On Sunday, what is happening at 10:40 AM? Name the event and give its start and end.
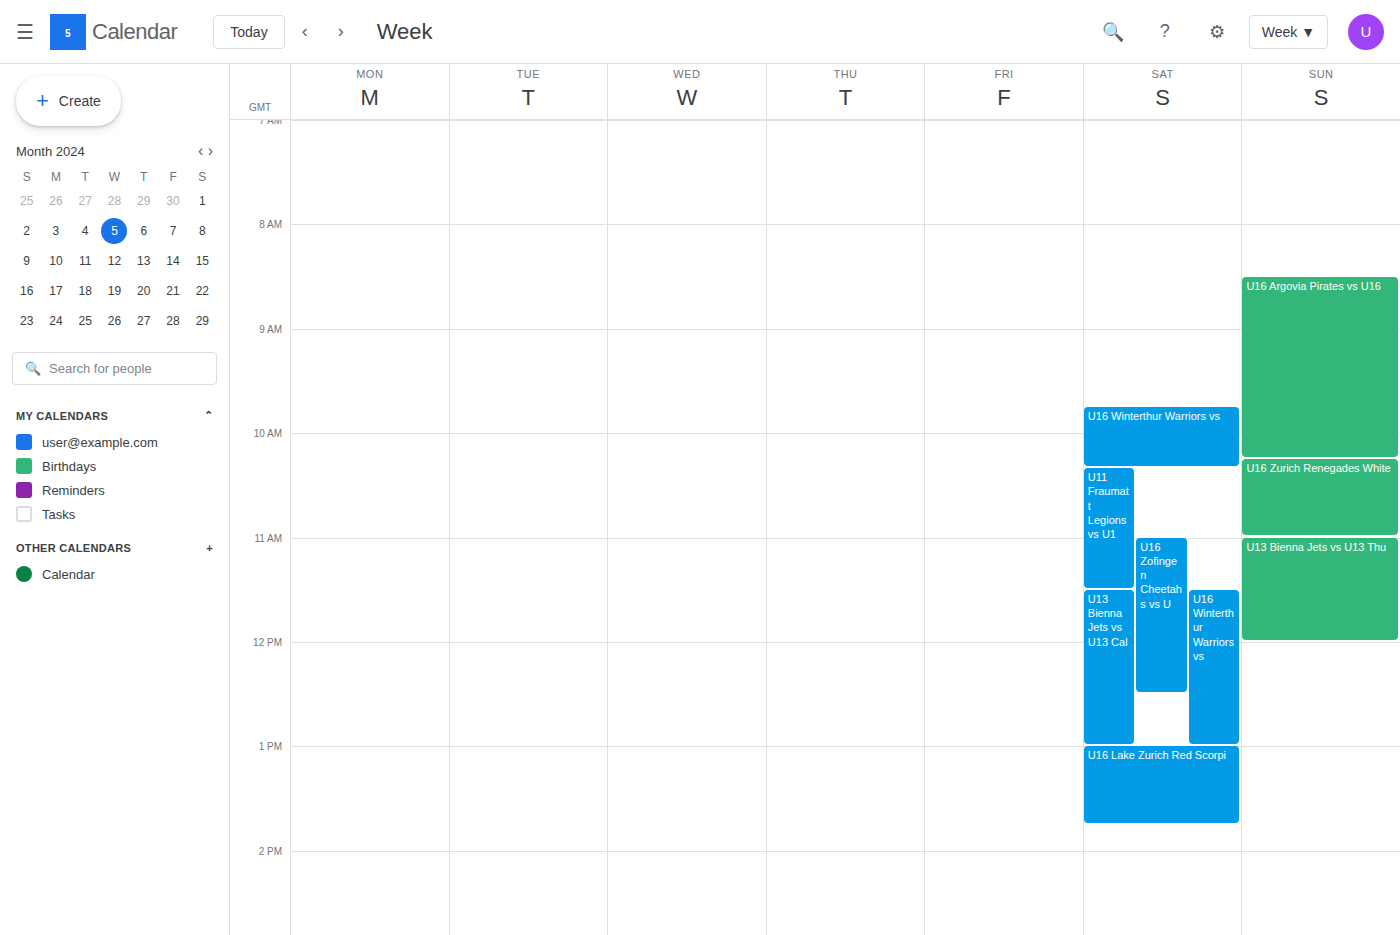
"U16 Zurich Renegades White", 10:15 AM to 11:00 AM